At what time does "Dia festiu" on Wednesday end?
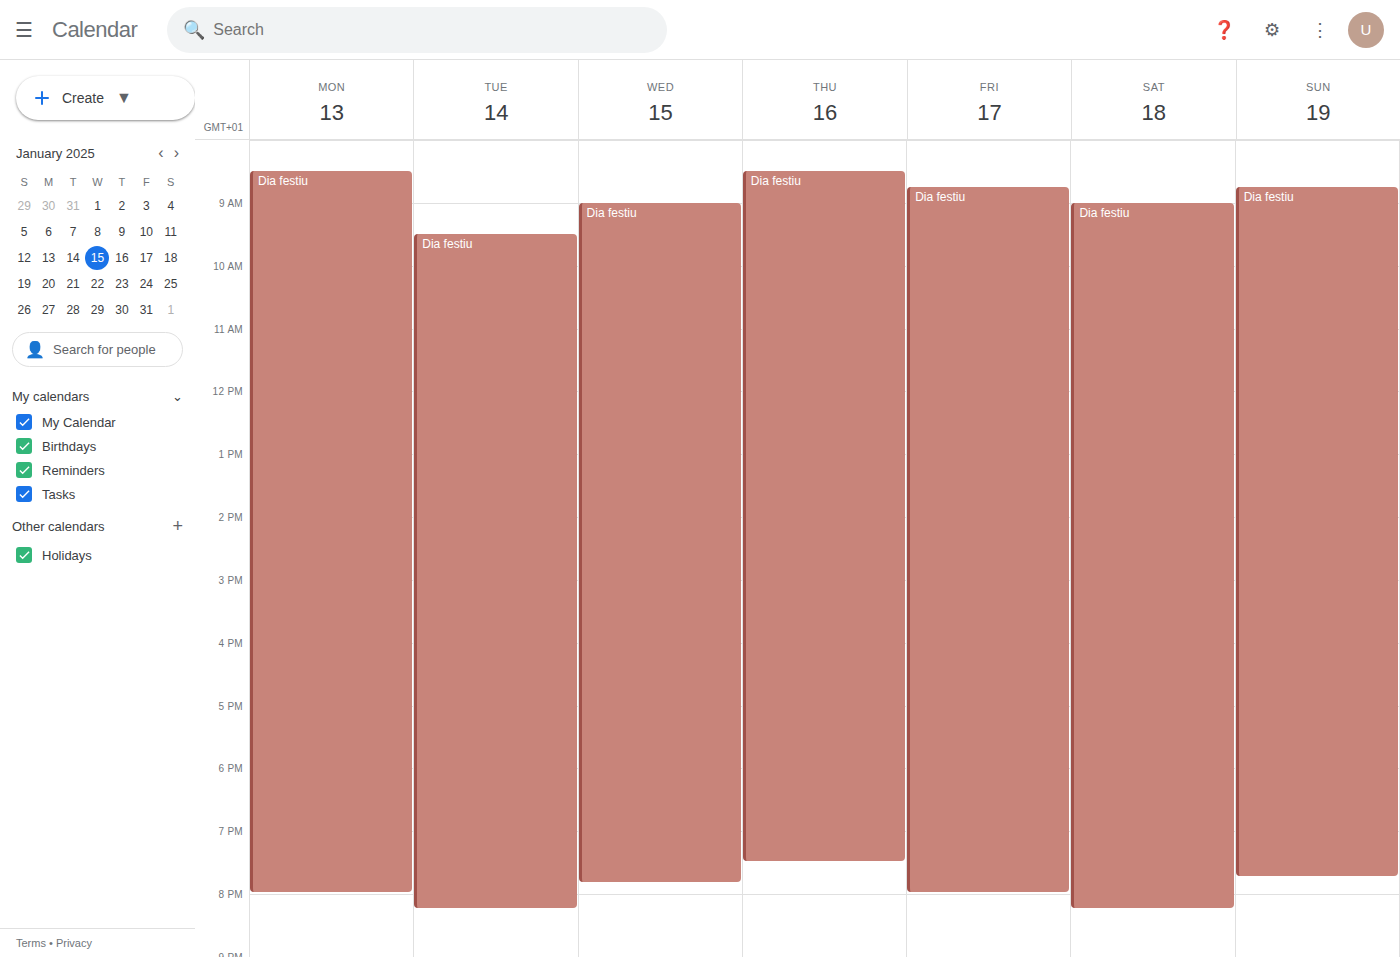
7:50 PM